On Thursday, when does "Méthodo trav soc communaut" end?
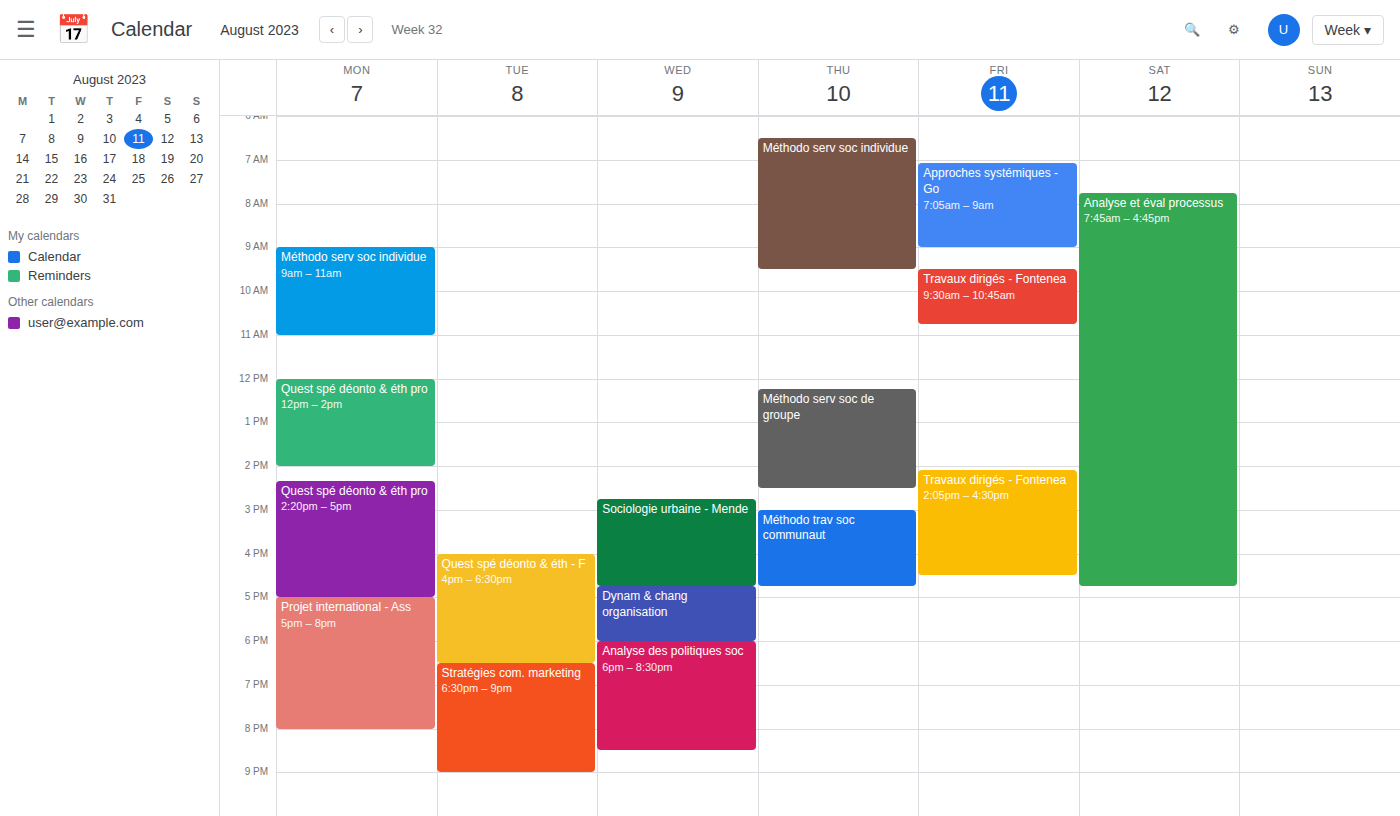
4:45 PM